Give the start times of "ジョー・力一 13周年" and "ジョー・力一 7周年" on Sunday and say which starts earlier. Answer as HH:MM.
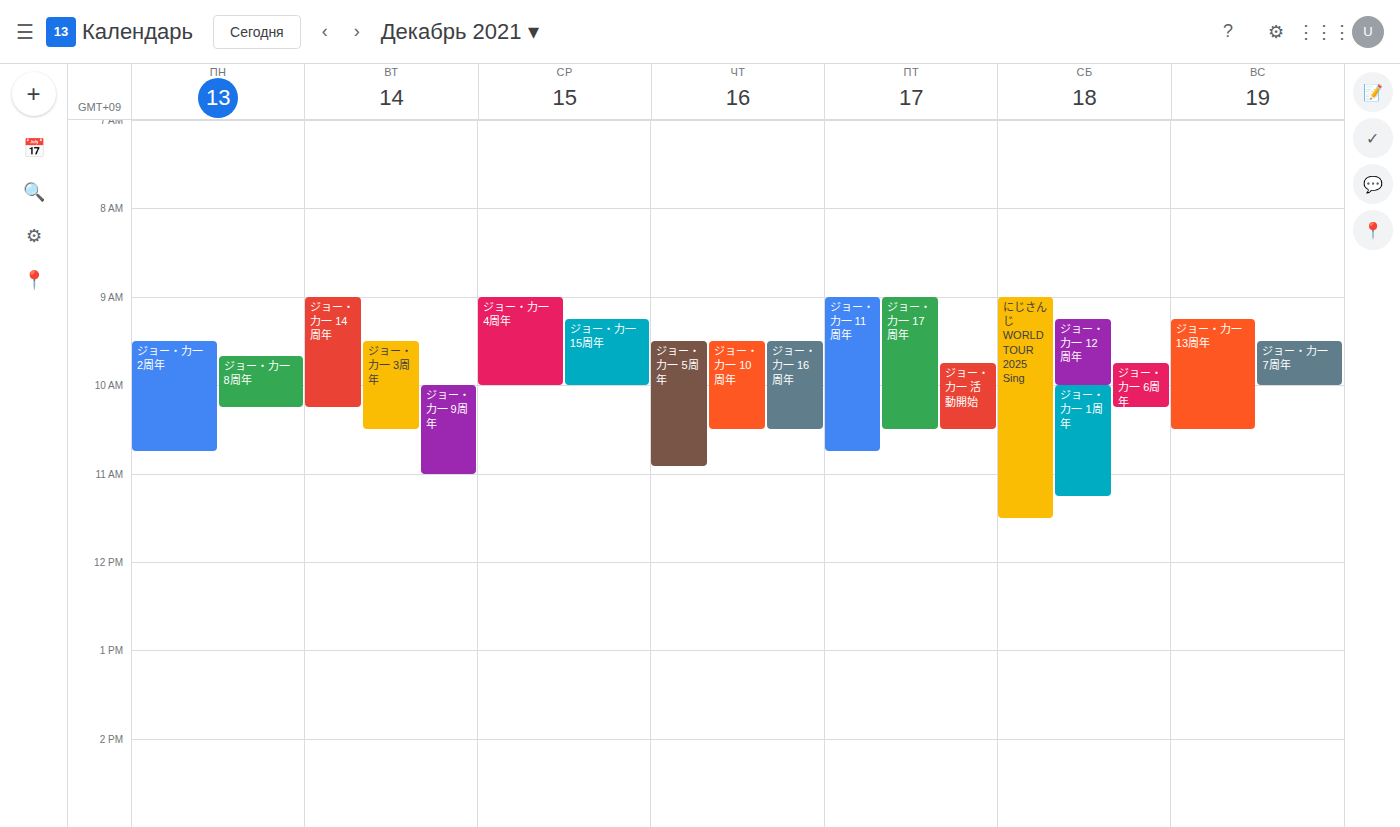
"ジョー・力一 13周年" 09:15; "ジョー・力一 7周年" 09:30.